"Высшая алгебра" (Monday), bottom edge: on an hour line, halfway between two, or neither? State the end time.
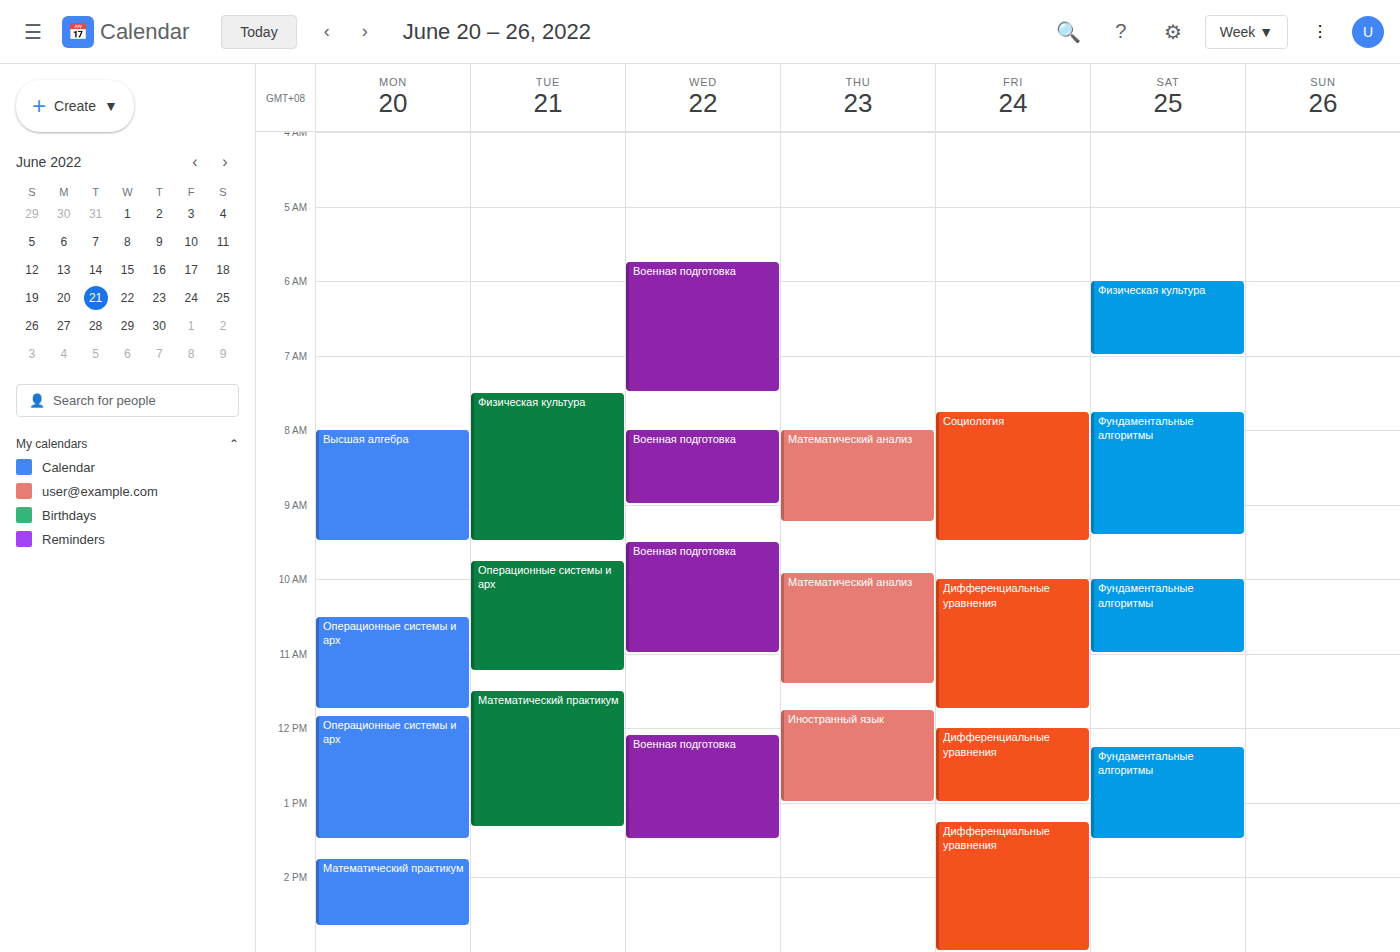
9:30 AM -- halfway between the 9 AM and 10 AM lines.